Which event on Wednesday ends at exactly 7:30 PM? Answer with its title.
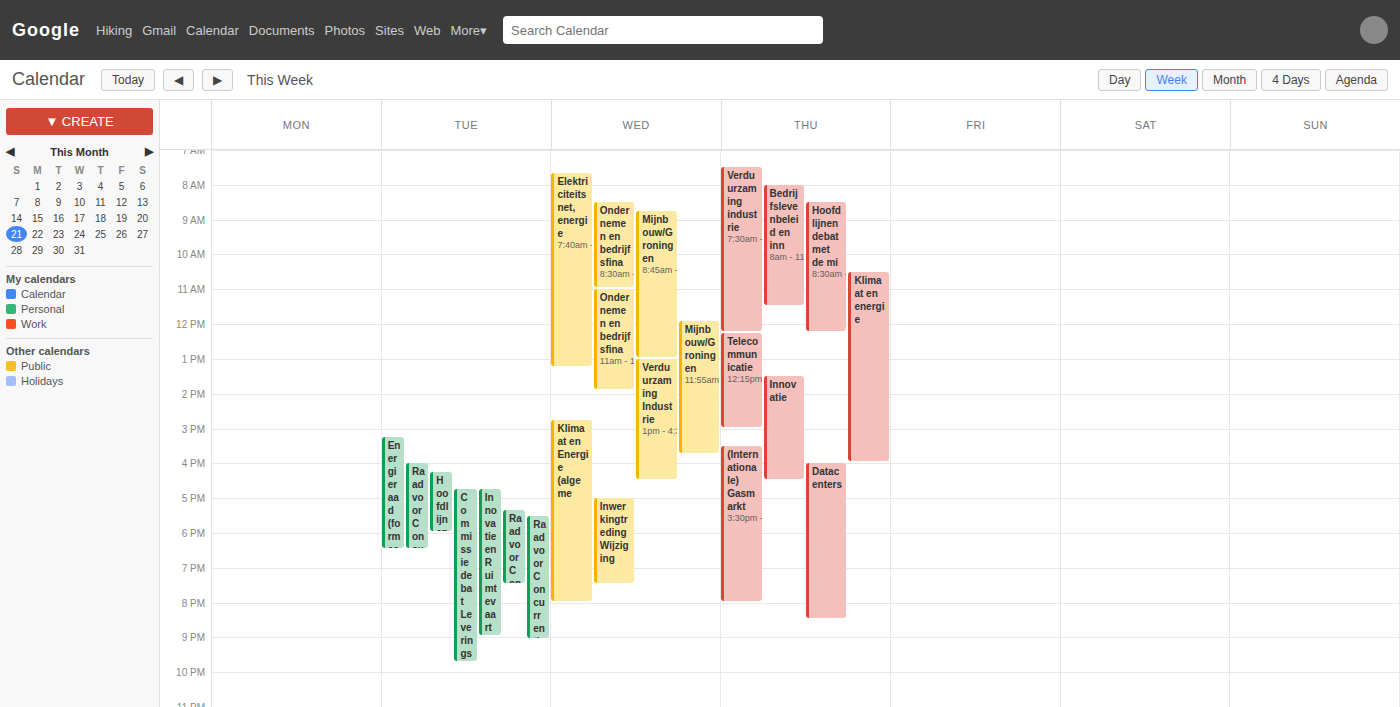
"Inwerkingtreding Wijziging"